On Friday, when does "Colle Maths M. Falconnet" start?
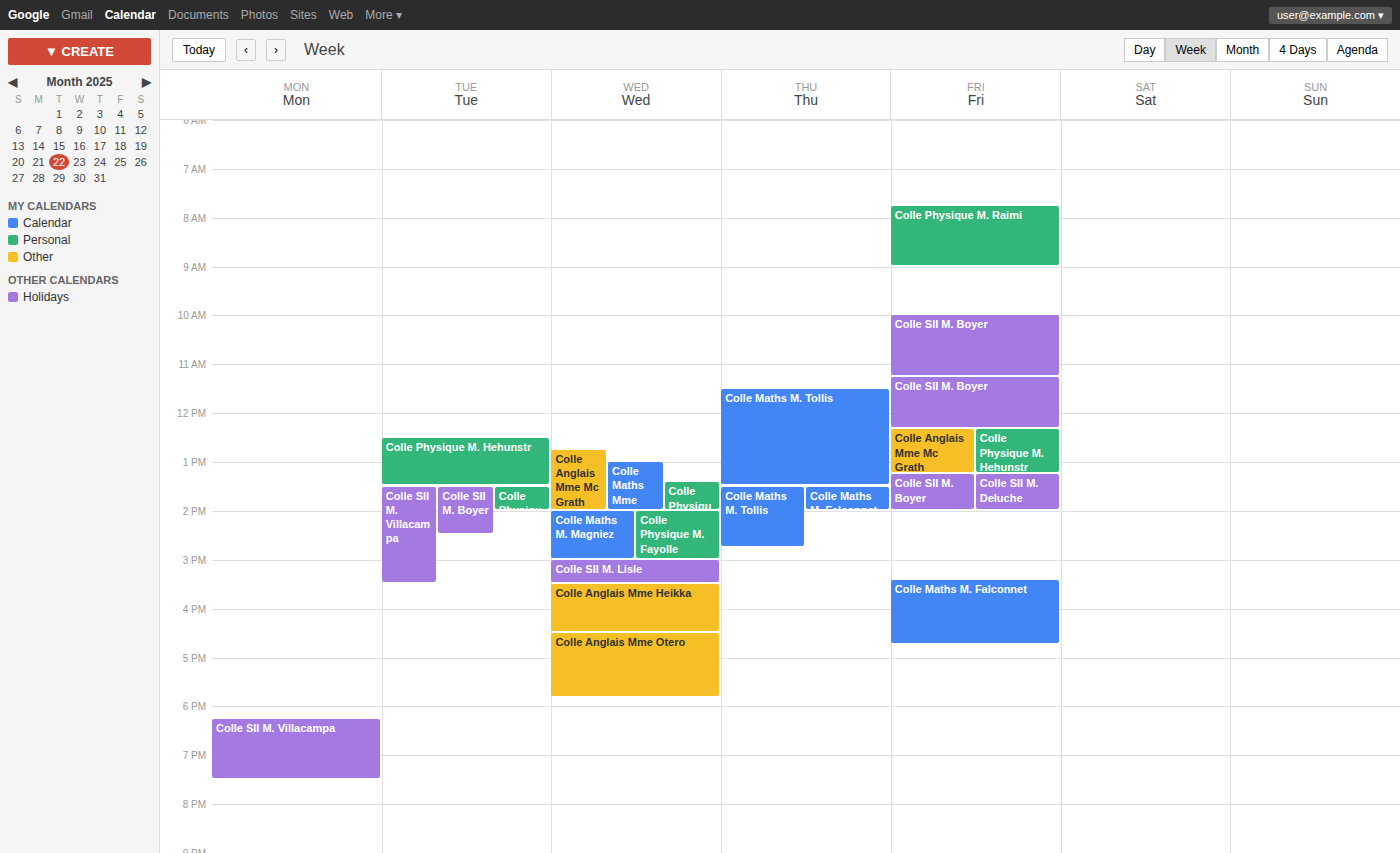
3:25 PM